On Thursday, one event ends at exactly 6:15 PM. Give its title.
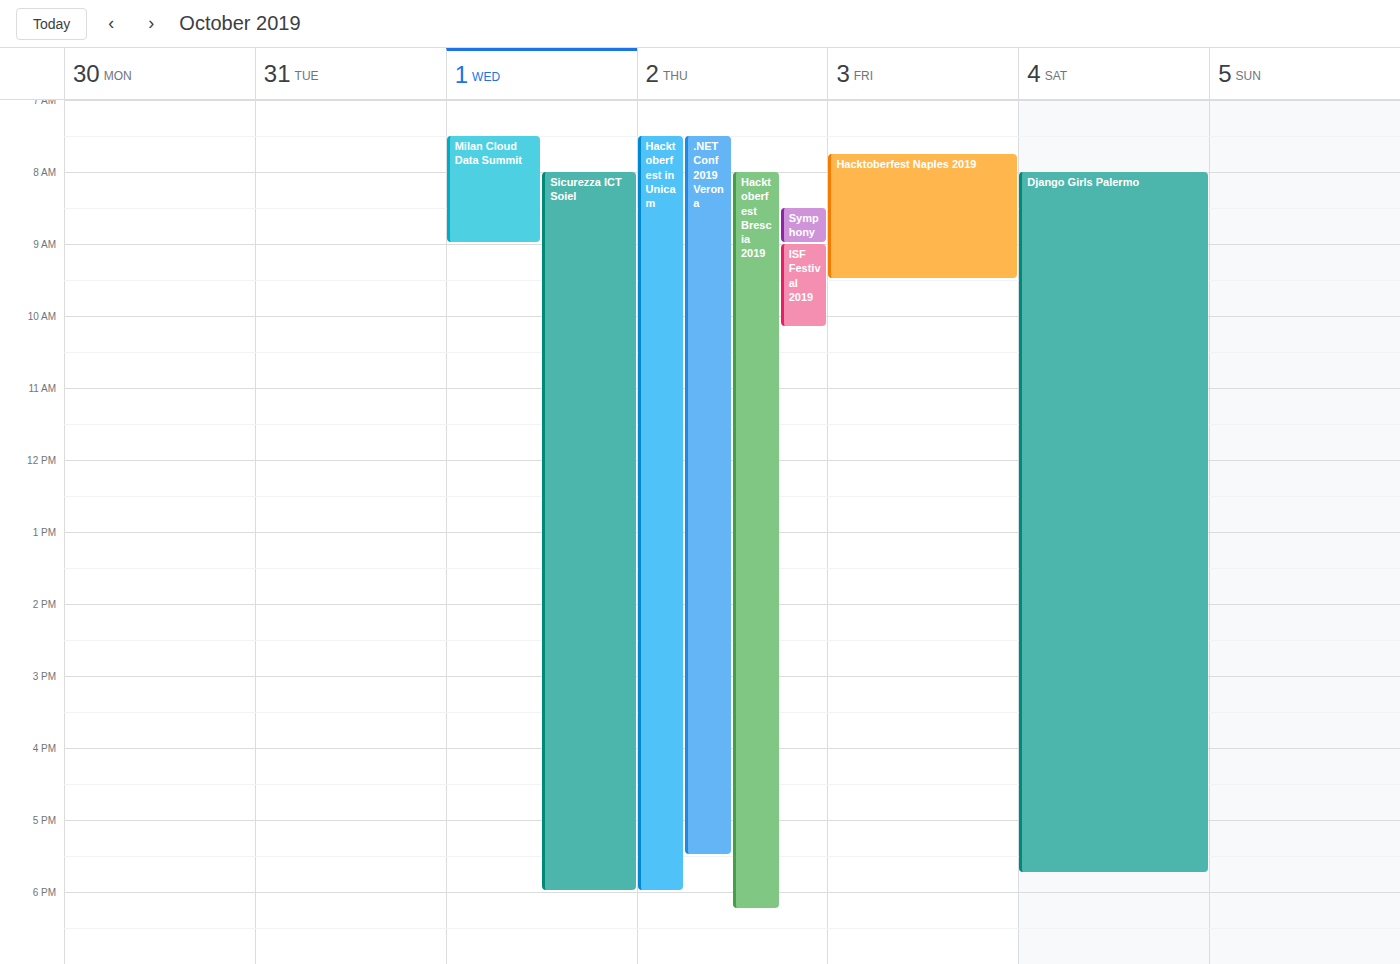
"Hacktoberfest Brescia 2019"